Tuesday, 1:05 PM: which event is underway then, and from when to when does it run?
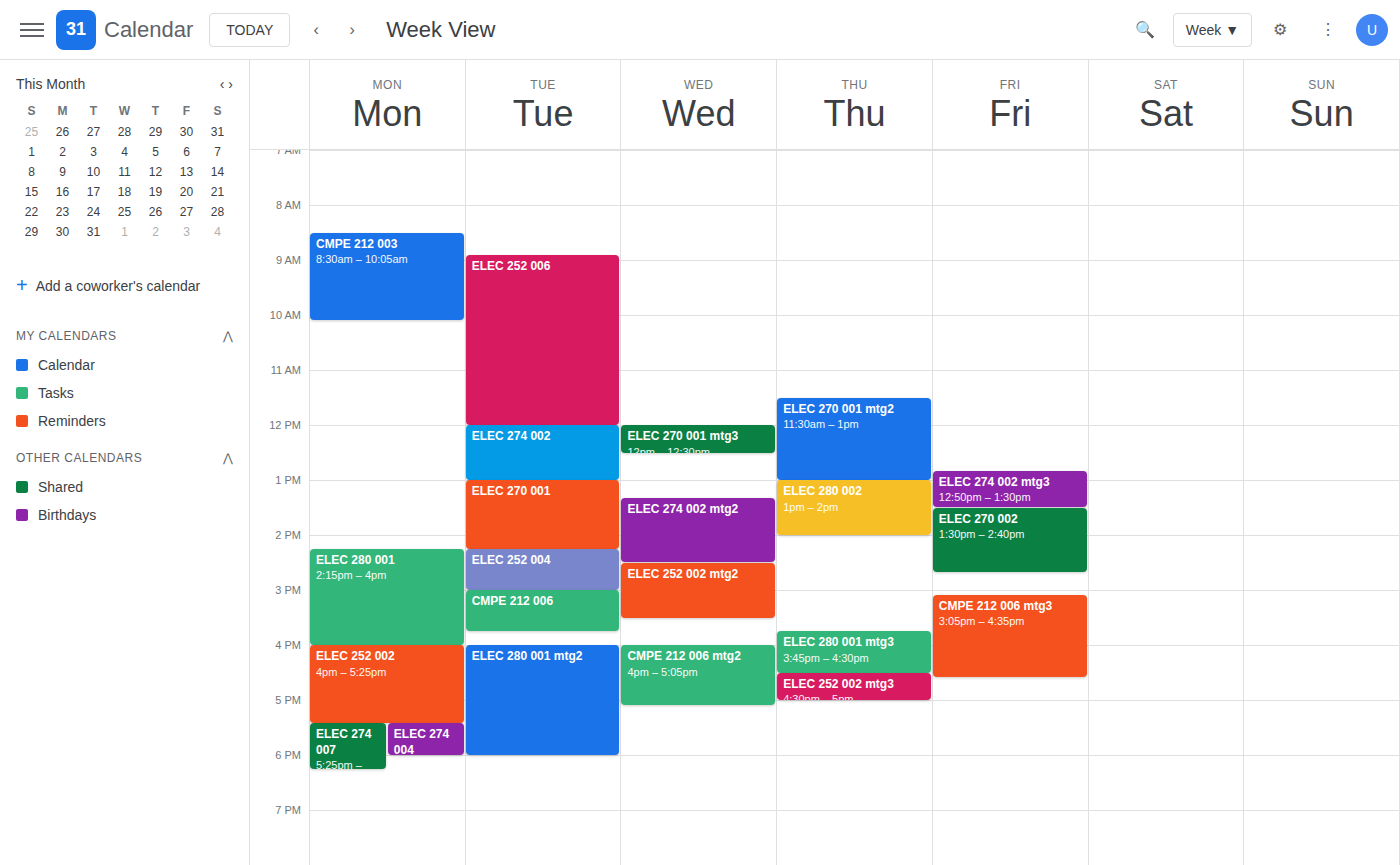
"ELEC 270 001", 1:00 PM to 2:15 PM